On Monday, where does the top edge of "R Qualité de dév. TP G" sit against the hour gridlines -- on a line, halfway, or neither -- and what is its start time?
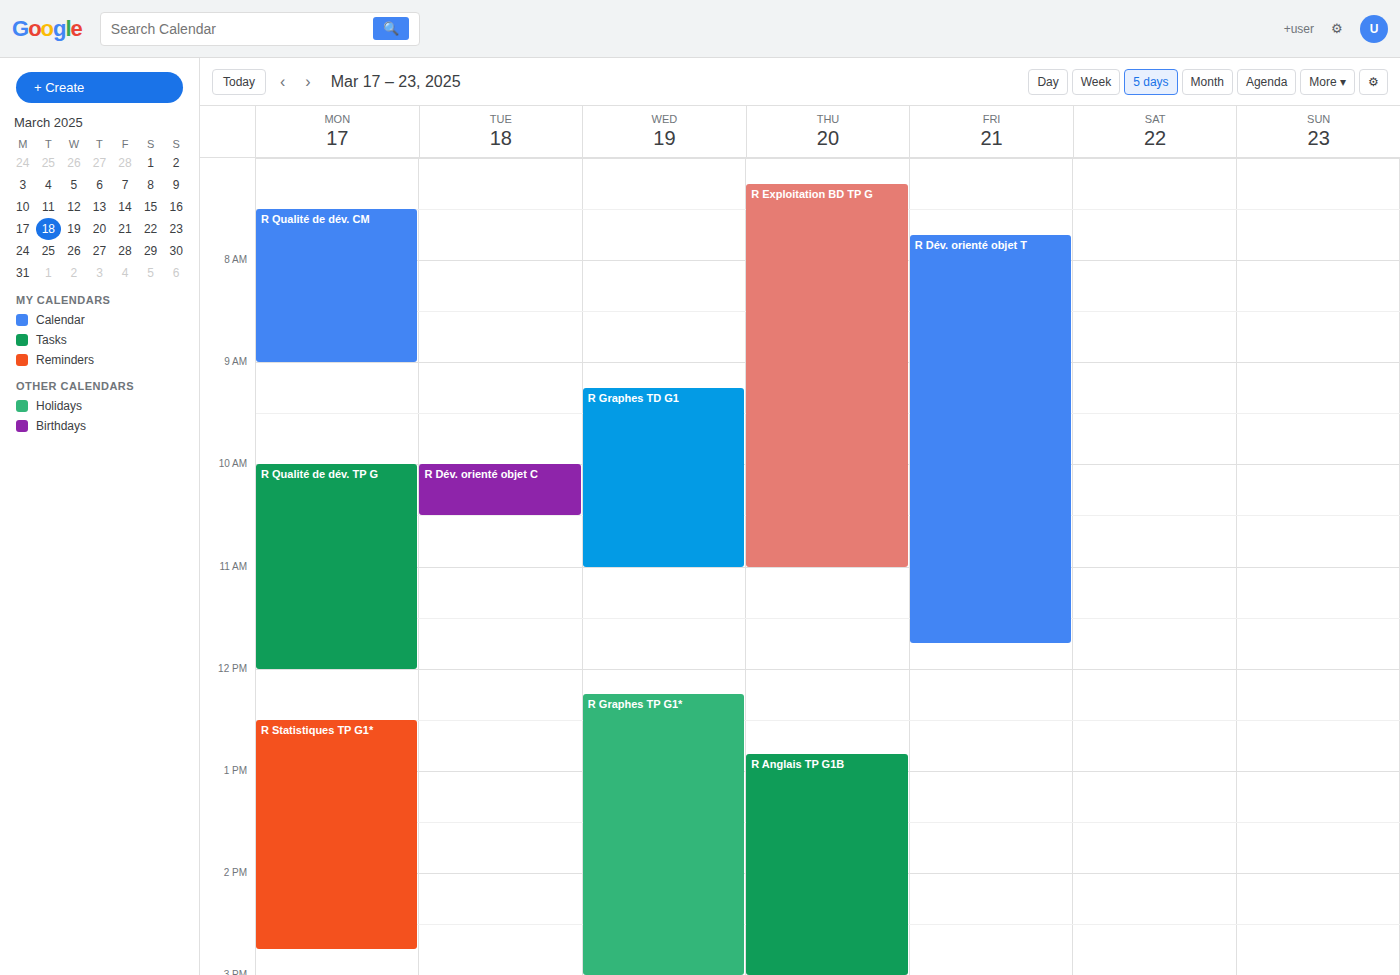
10:00 -- exactly on the 10:00 line.